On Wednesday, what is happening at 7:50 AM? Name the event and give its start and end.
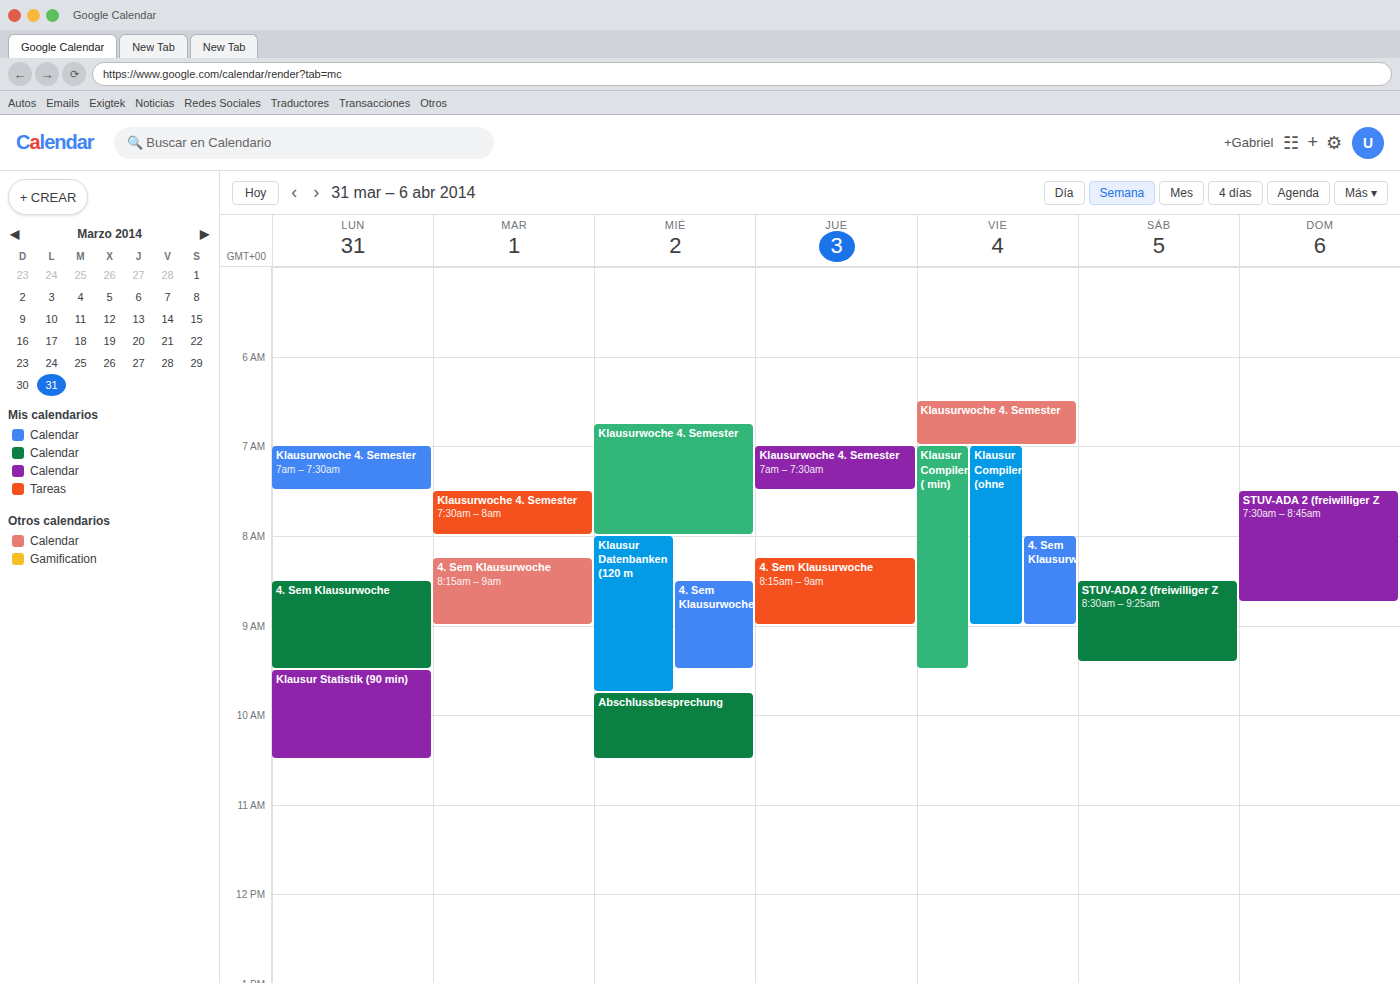
"Klausurwoche 4. Semester", 6:45 AM to 8:00 AM